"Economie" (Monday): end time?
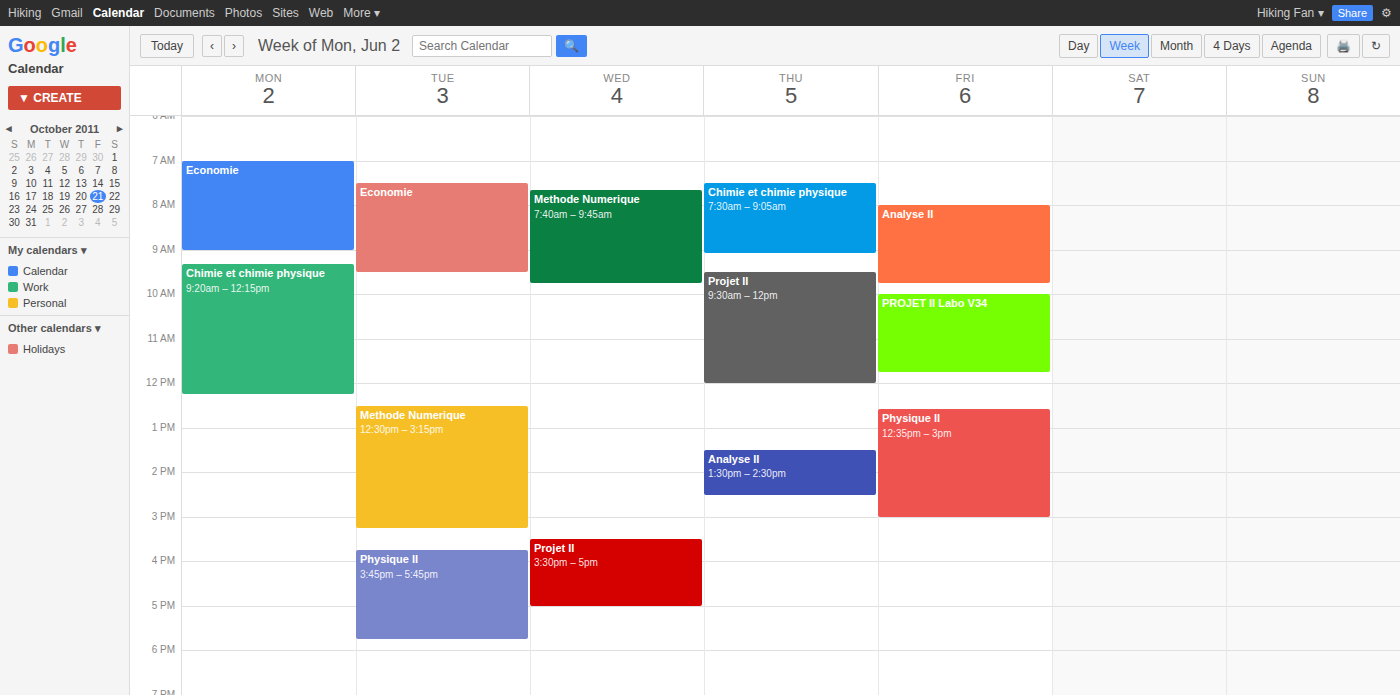
9:00 AM